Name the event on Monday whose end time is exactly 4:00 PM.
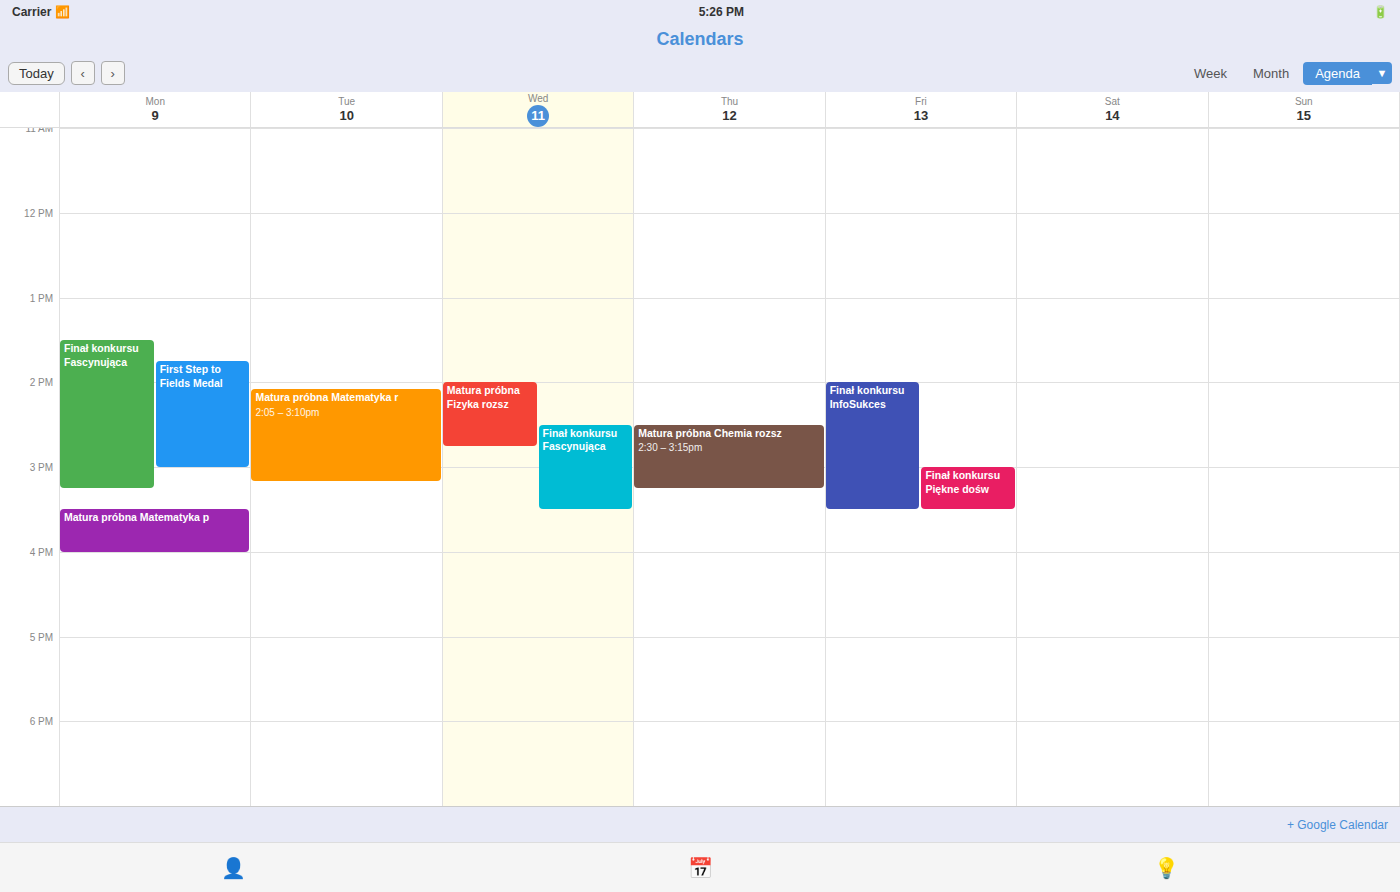
"Matura próbna Matematyka p"